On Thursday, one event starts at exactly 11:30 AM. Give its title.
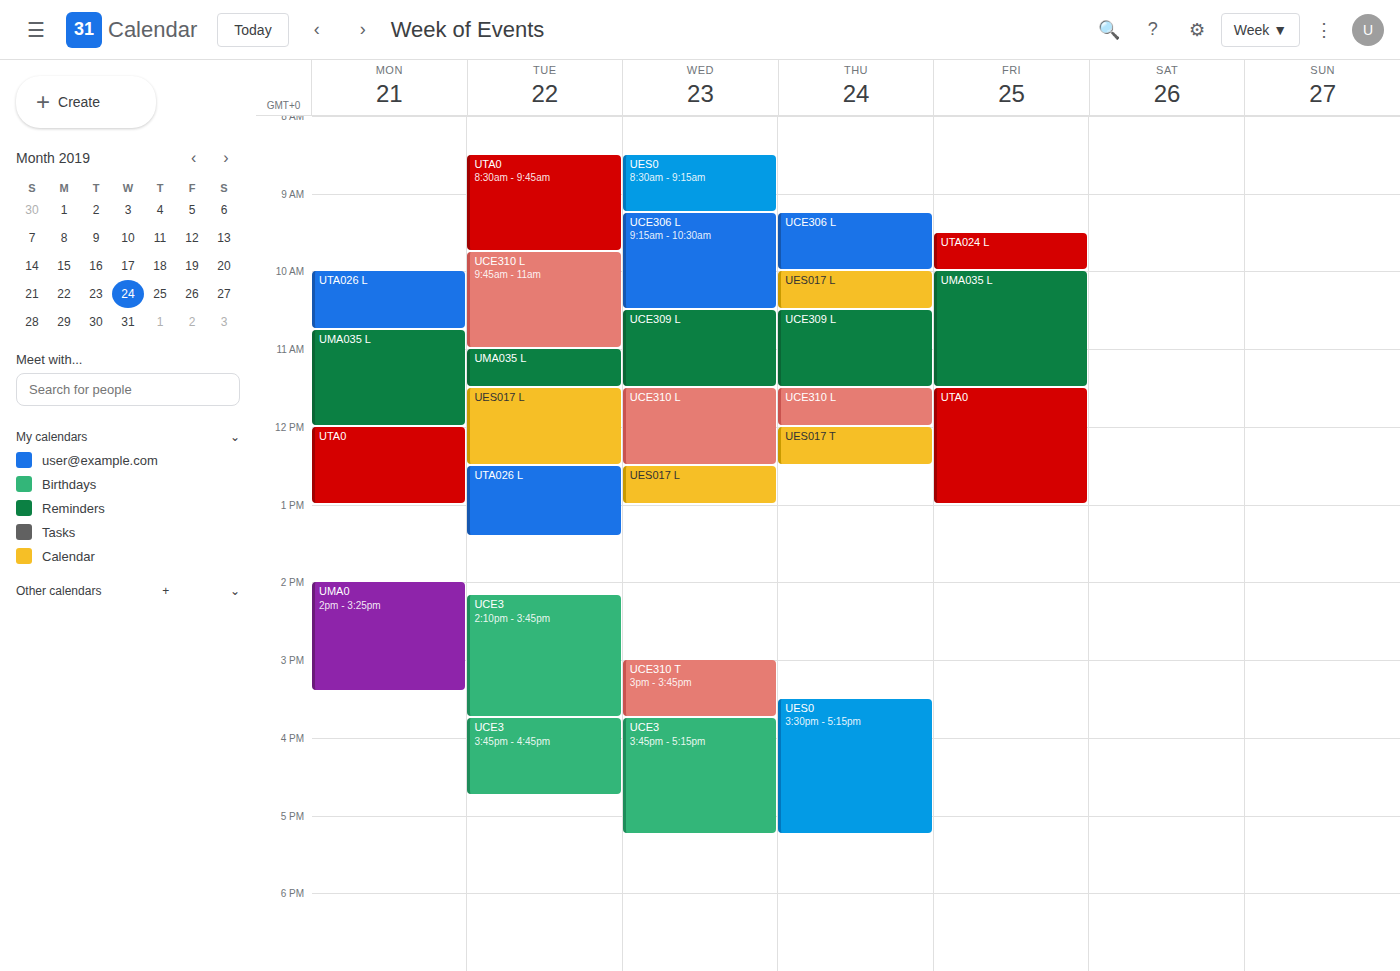
"UCE310 L"